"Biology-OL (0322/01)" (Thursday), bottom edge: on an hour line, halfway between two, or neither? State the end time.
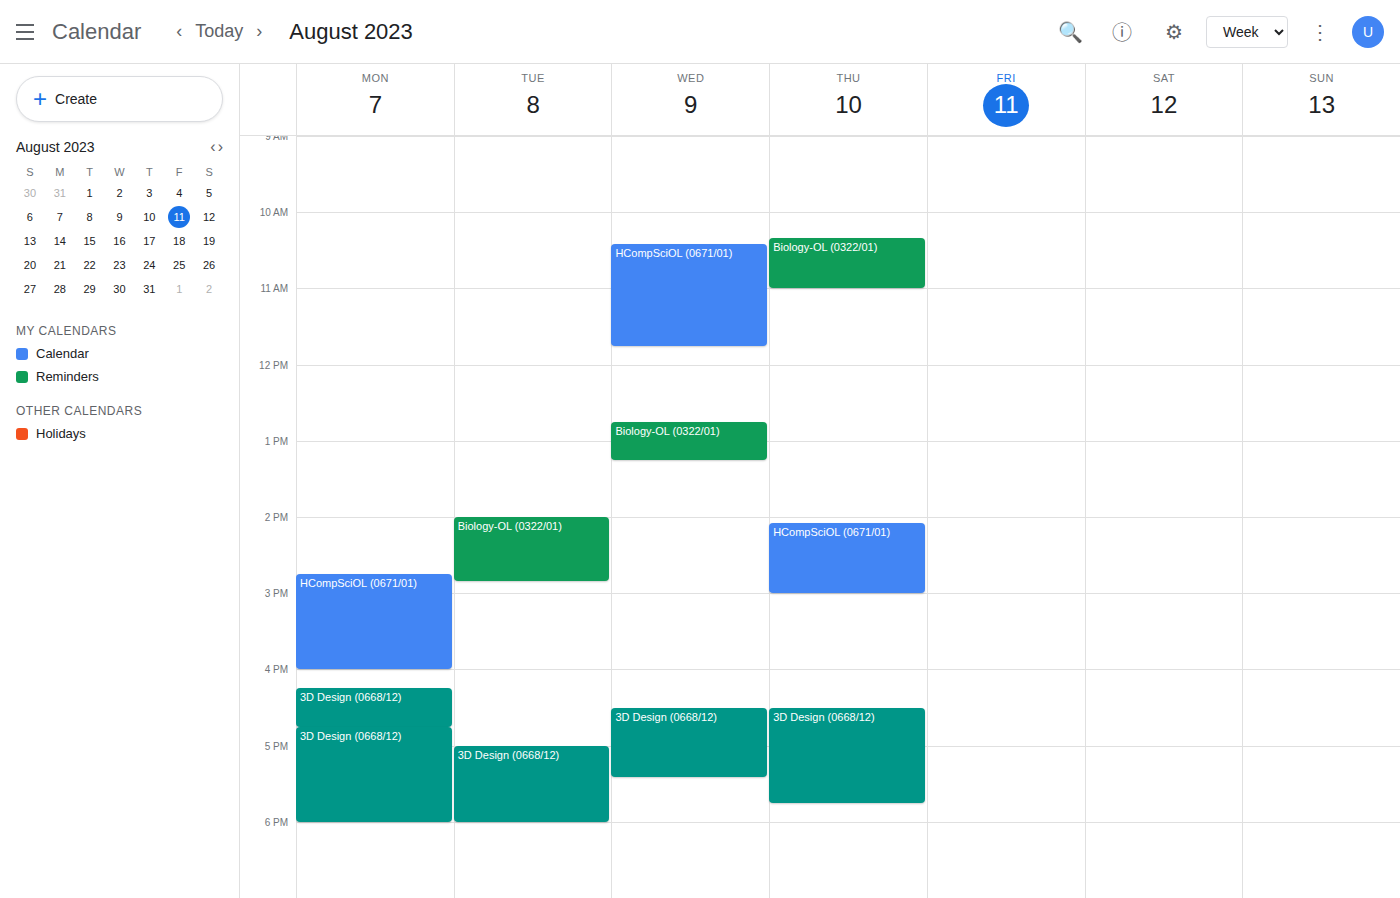
11:00 AM -- exactly on the 11 AM line.